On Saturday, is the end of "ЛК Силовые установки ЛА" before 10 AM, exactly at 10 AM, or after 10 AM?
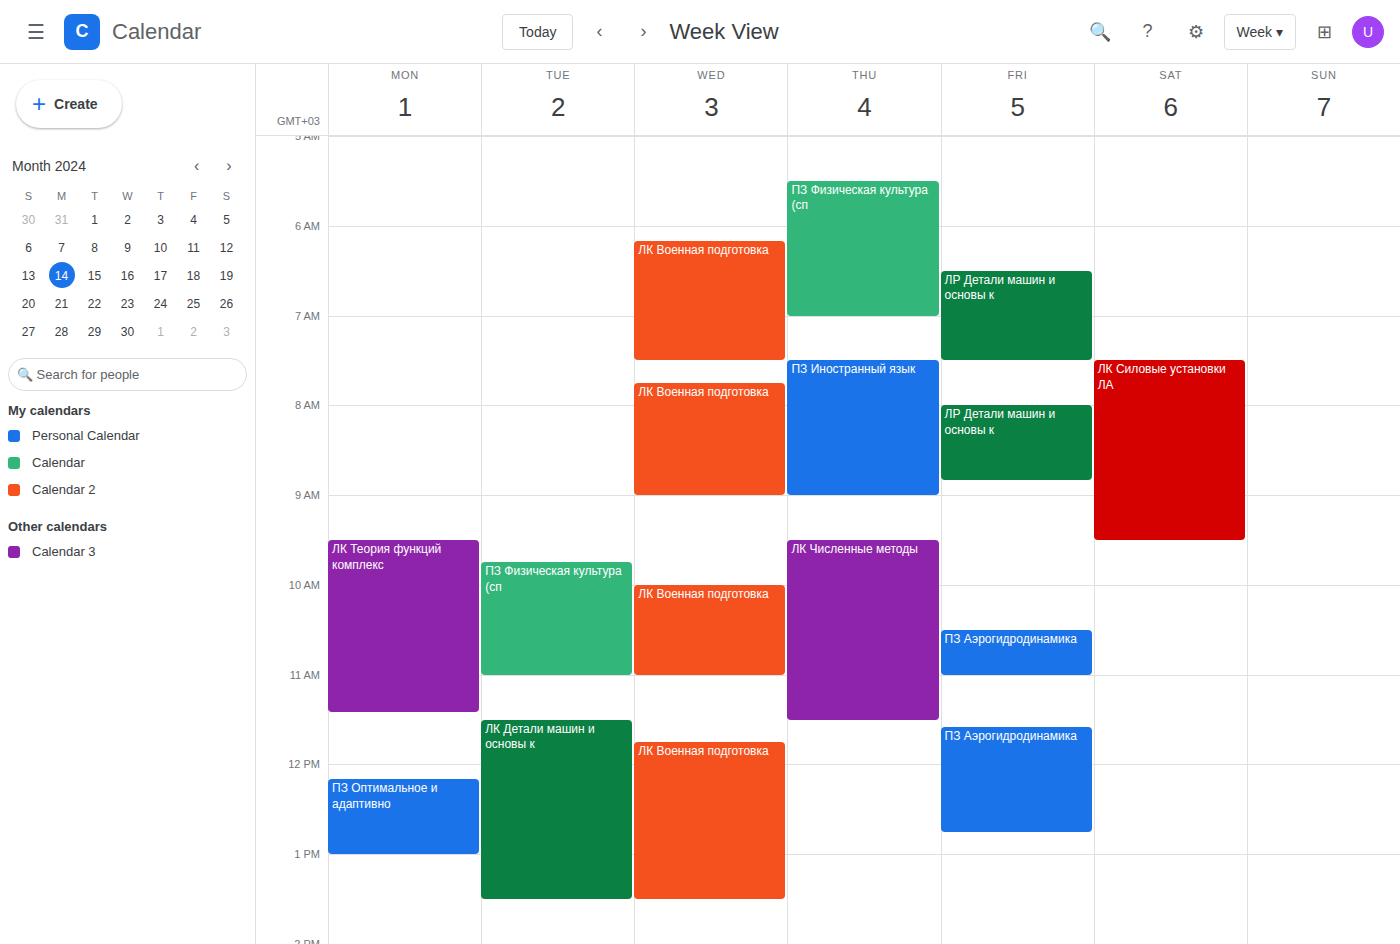
9:30 AM -- before 10 AM, 30 minutes above the 10 AM line.